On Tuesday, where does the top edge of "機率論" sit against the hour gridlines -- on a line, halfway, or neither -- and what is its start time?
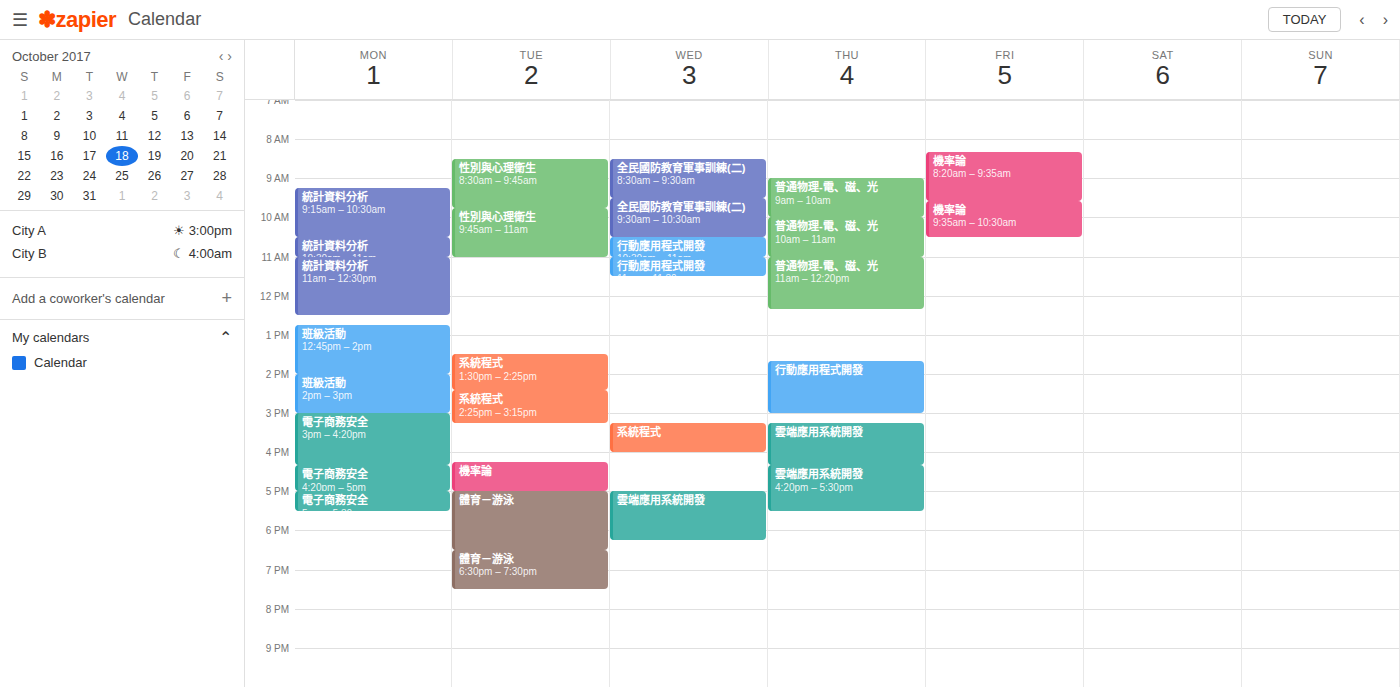
4:15 PM -- neither: a quarter of the way from the 4 PM line to the 5 PM line.